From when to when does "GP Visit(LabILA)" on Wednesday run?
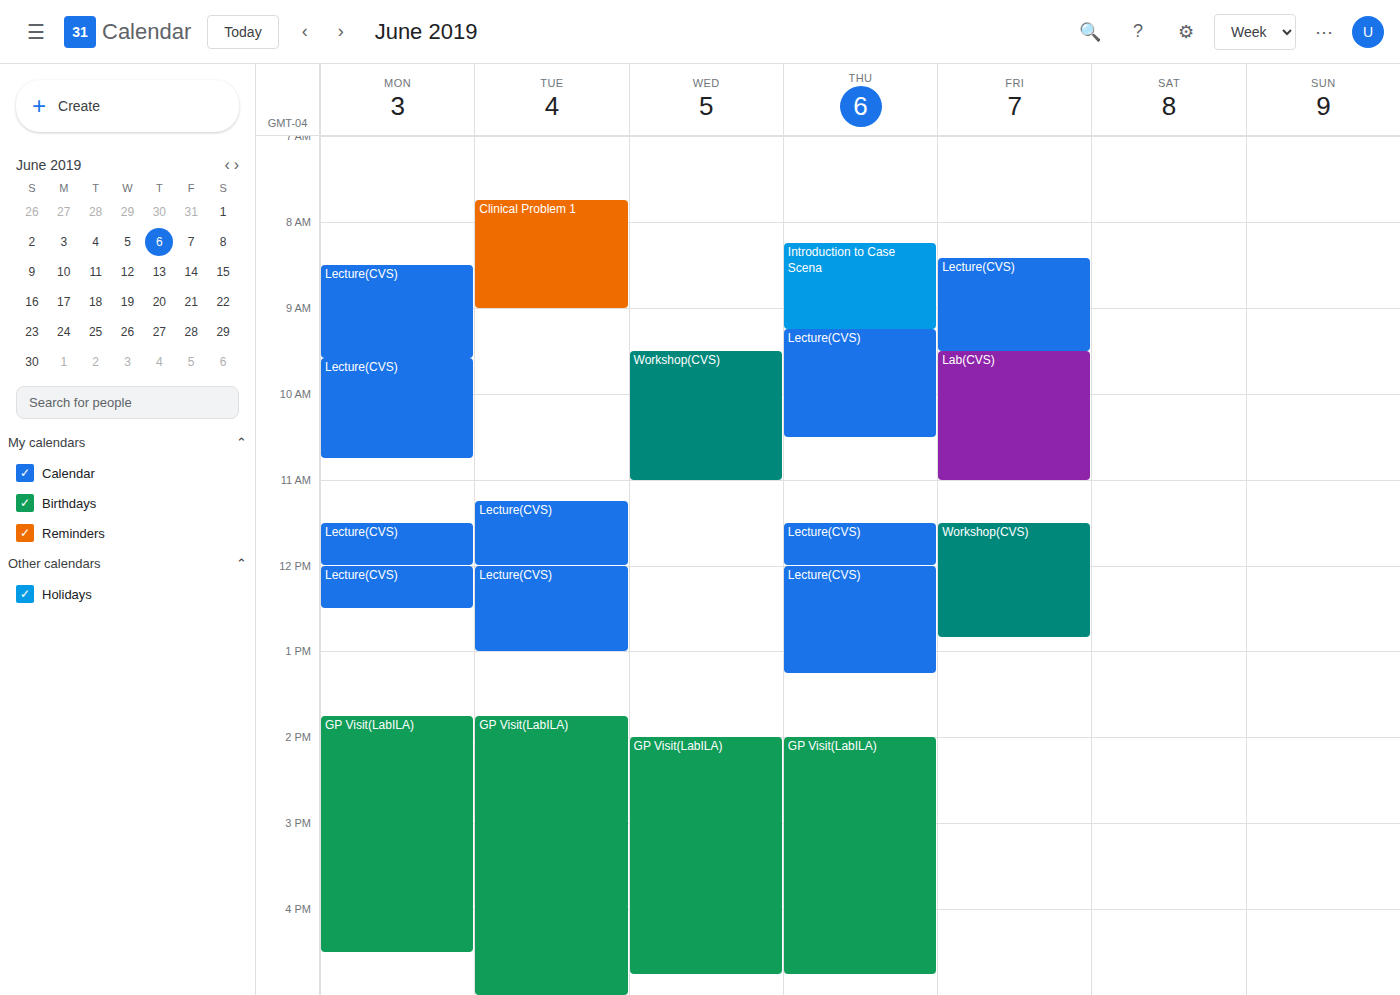
2:00 PM to 4:45 PM